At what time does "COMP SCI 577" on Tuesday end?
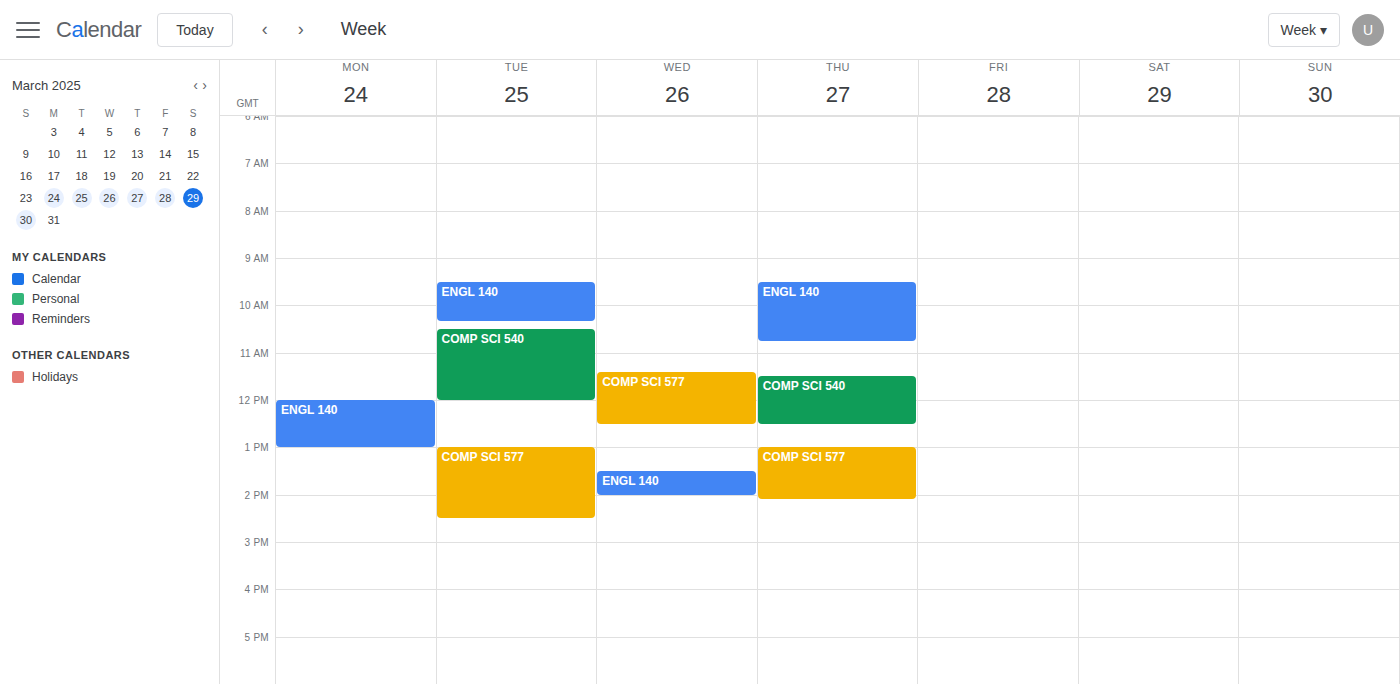
14:30